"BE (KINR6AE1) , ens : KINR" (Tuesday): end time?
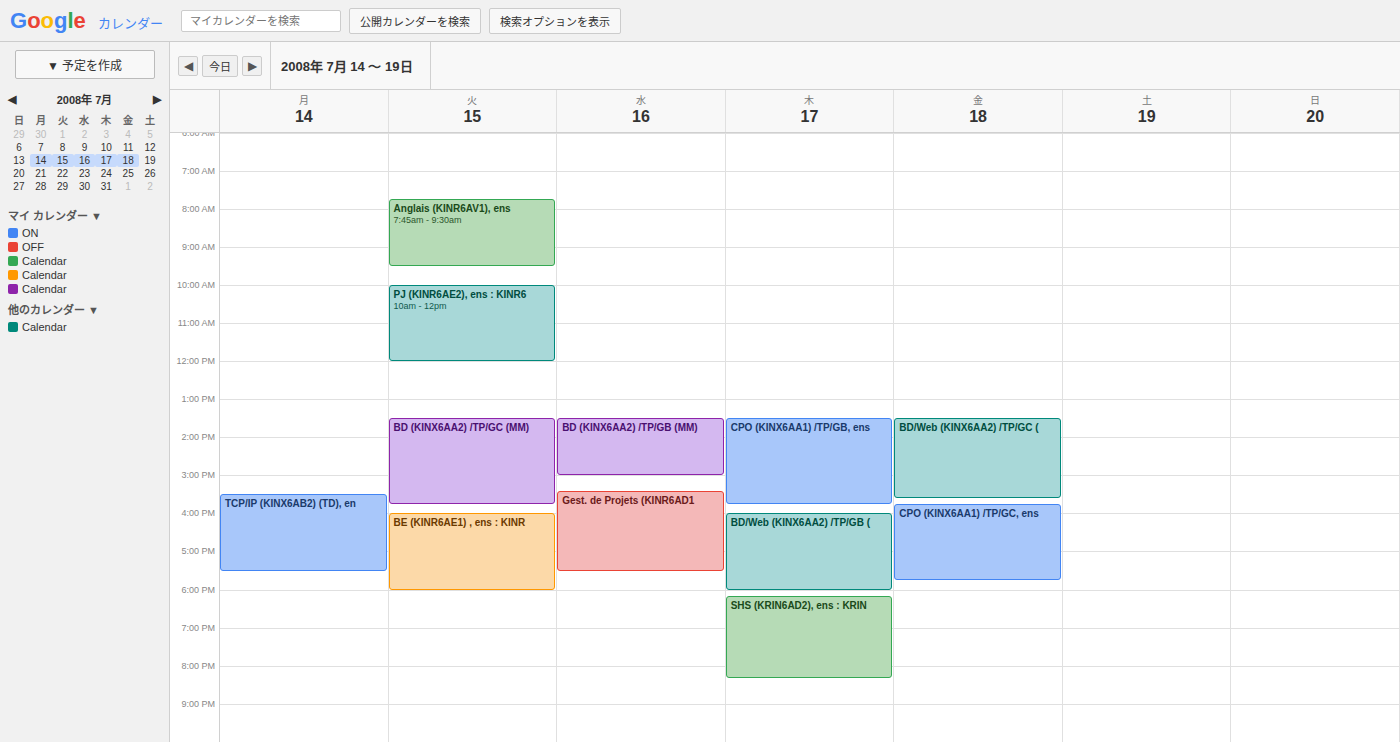
18:00